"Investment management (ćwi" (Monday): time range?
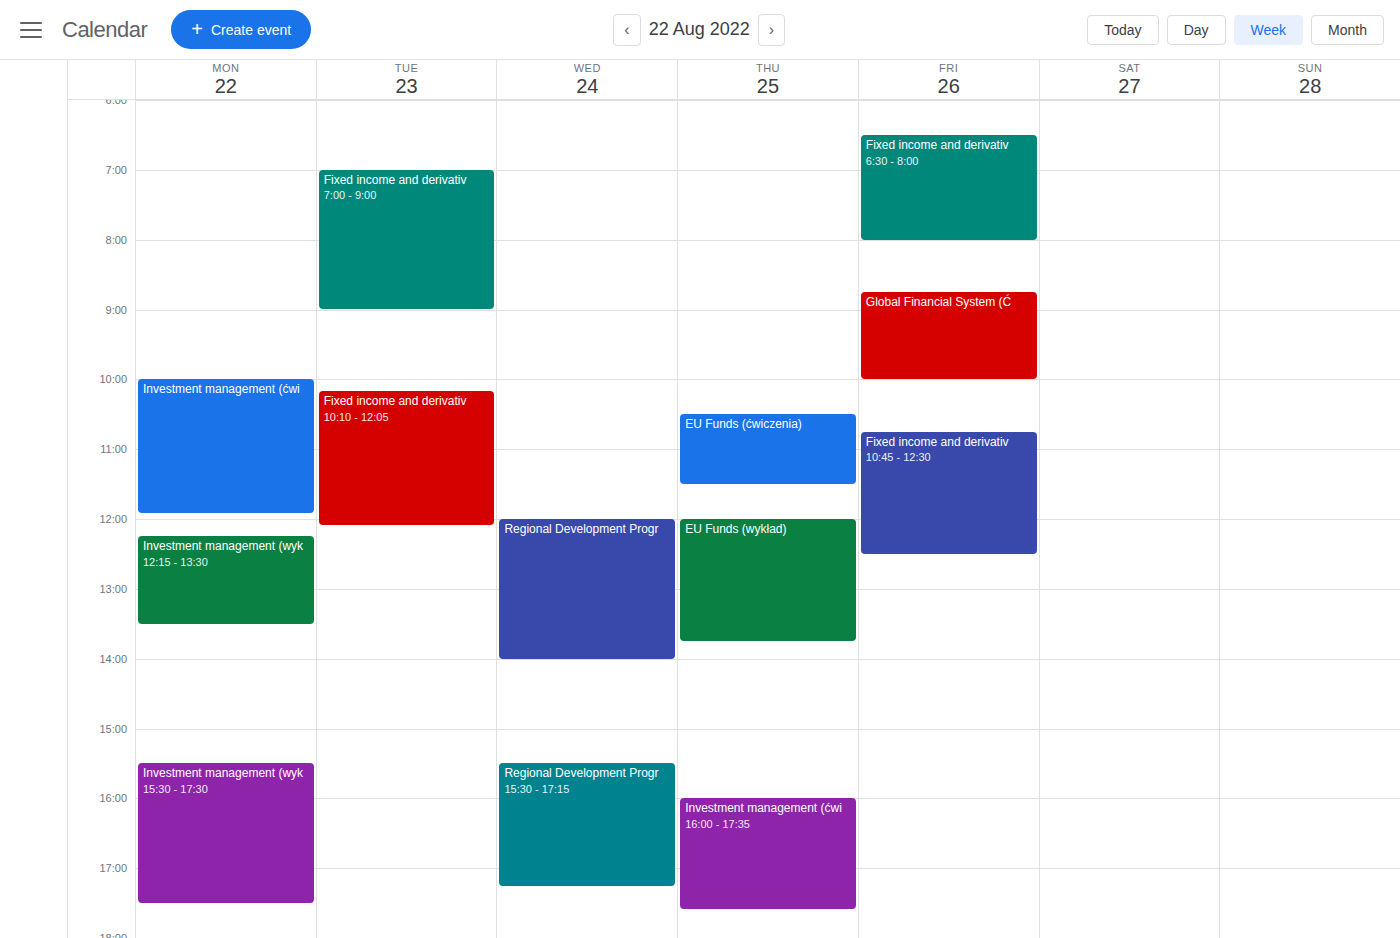
10:00 AM to 11:55 AM